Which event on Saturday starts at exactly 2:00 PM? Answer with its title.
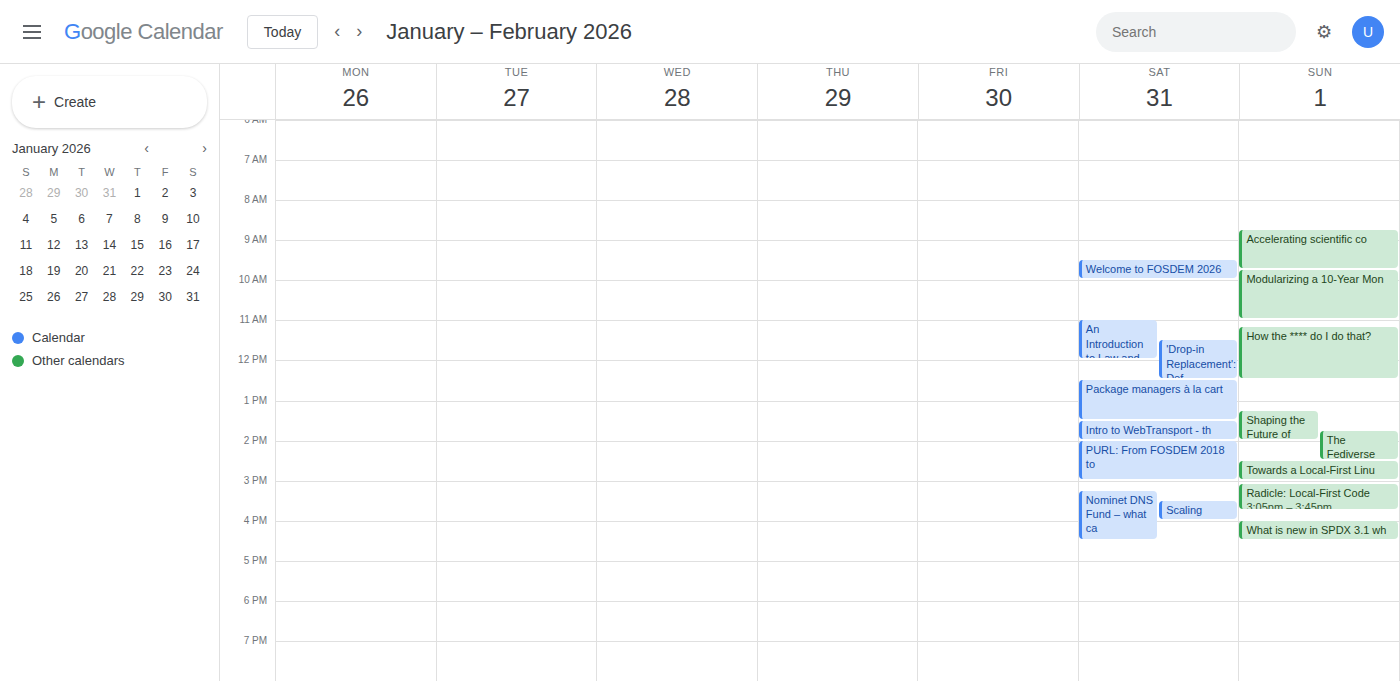
"PURL: From FOSDEM 2018 to"